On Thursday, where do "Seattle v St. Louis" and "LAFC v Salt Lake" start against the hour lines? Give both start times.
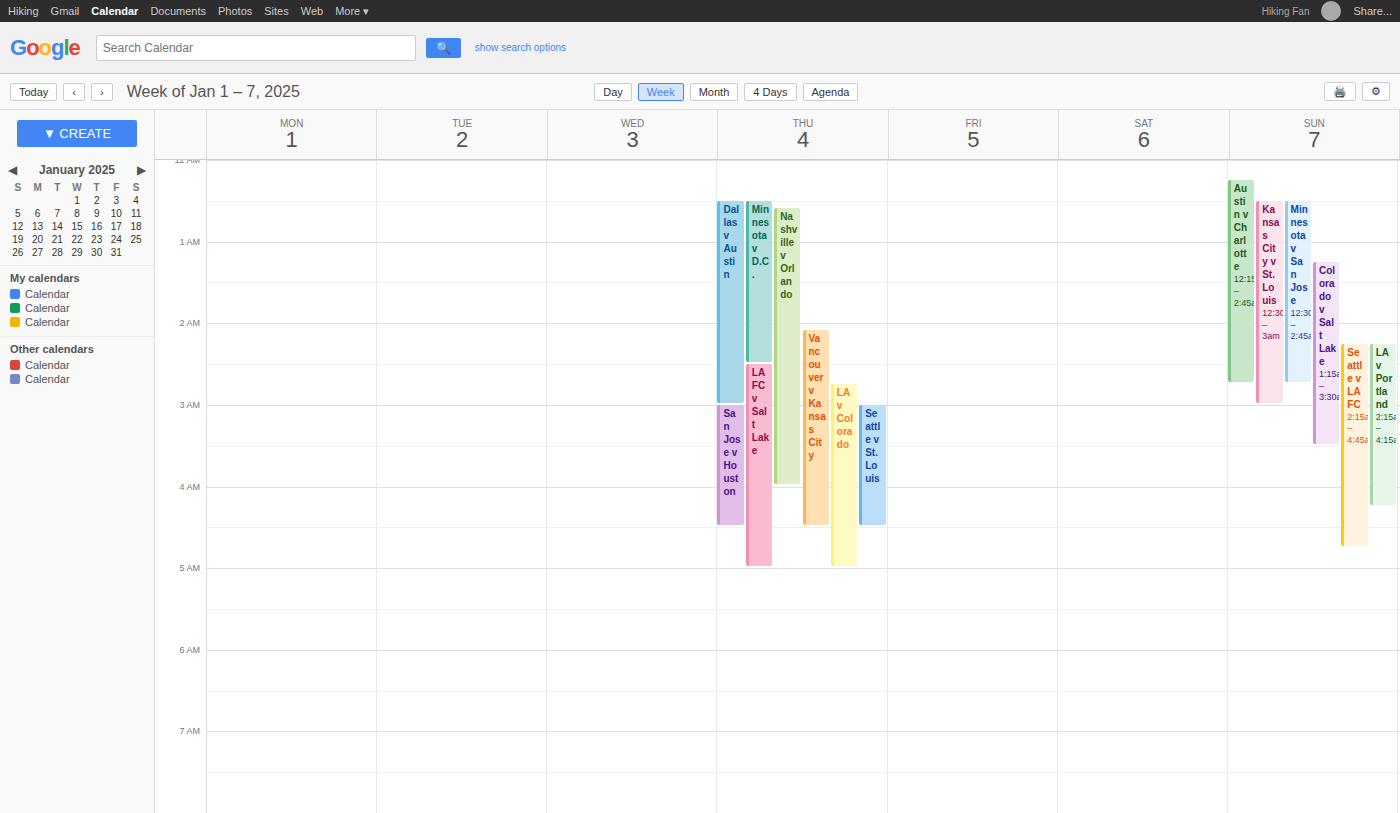
"Seattle v St. Louis": 3:00 AM, exactly on the 3 AM line. "LAFC v Salt Lake": 2:30 AM, halfway between the 2 AM and 3 AM lines.